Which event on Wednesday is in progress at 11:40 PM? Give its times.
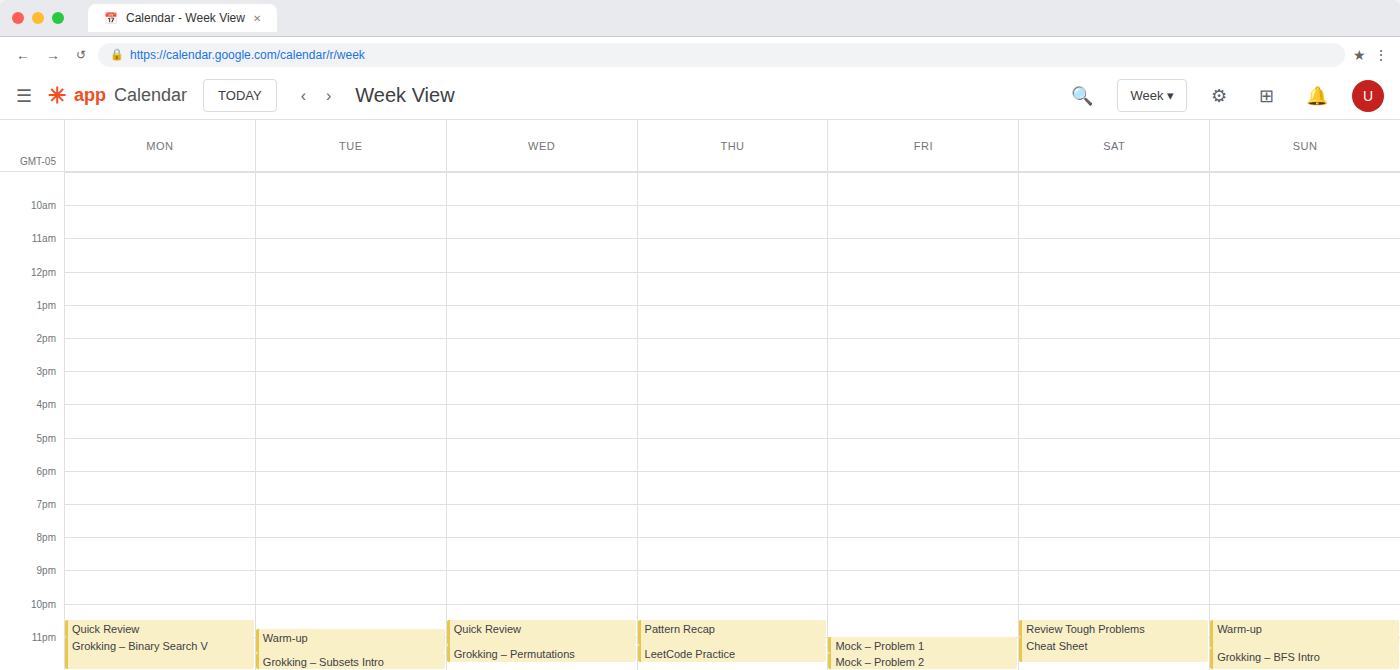
"Grokking – Permutations", 11:15 PM to 11:45 PM